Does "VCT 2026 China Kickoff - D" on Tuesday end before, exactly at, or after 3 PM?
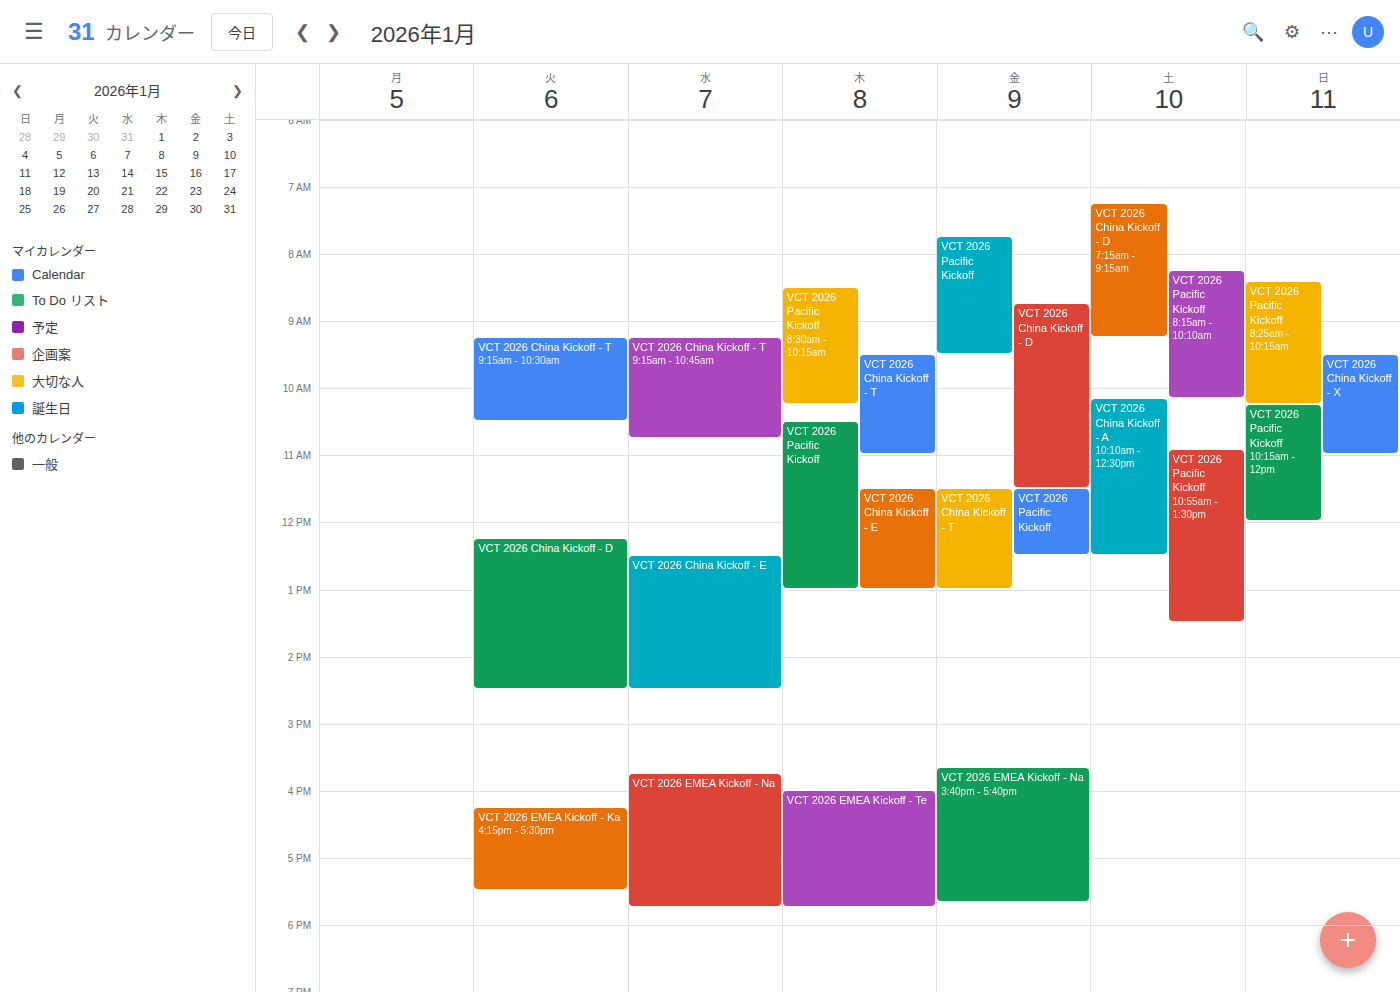
2:30 PM -- before 3 PM, 30 minutes above the 3 PM line.